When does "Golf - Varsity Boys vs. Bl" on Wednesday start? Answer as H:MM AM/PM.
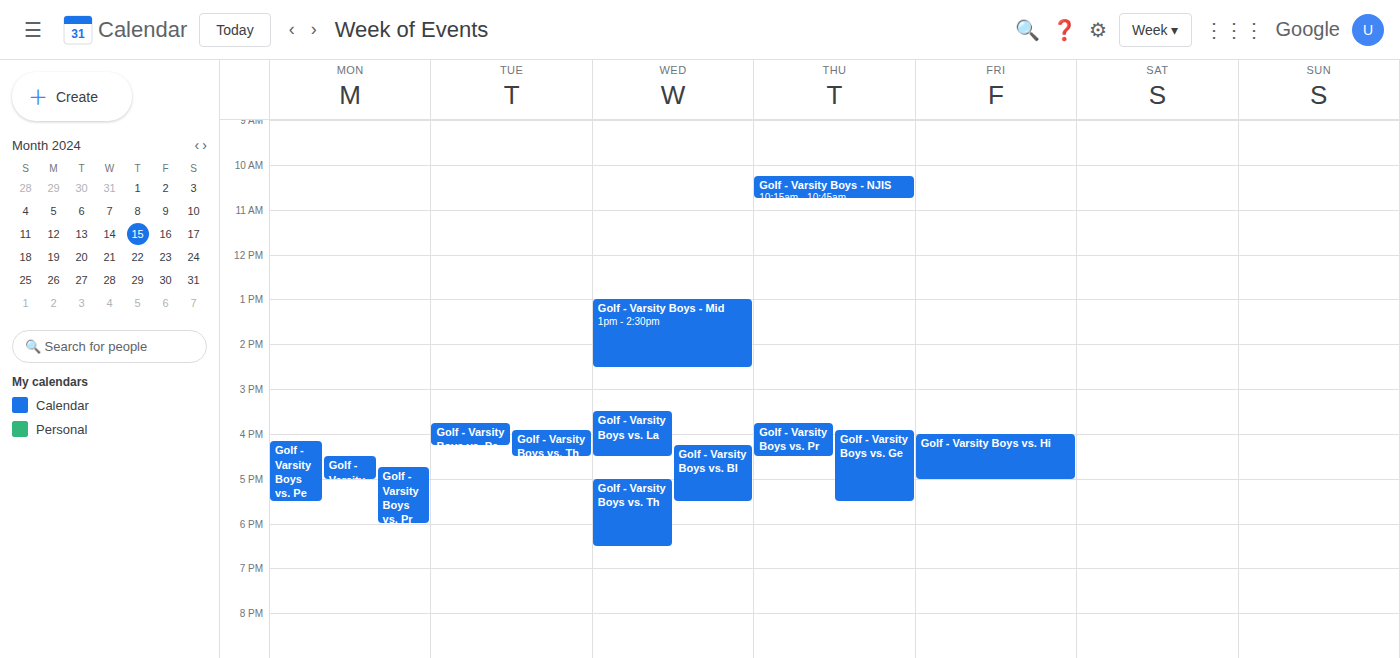
4:15 PM